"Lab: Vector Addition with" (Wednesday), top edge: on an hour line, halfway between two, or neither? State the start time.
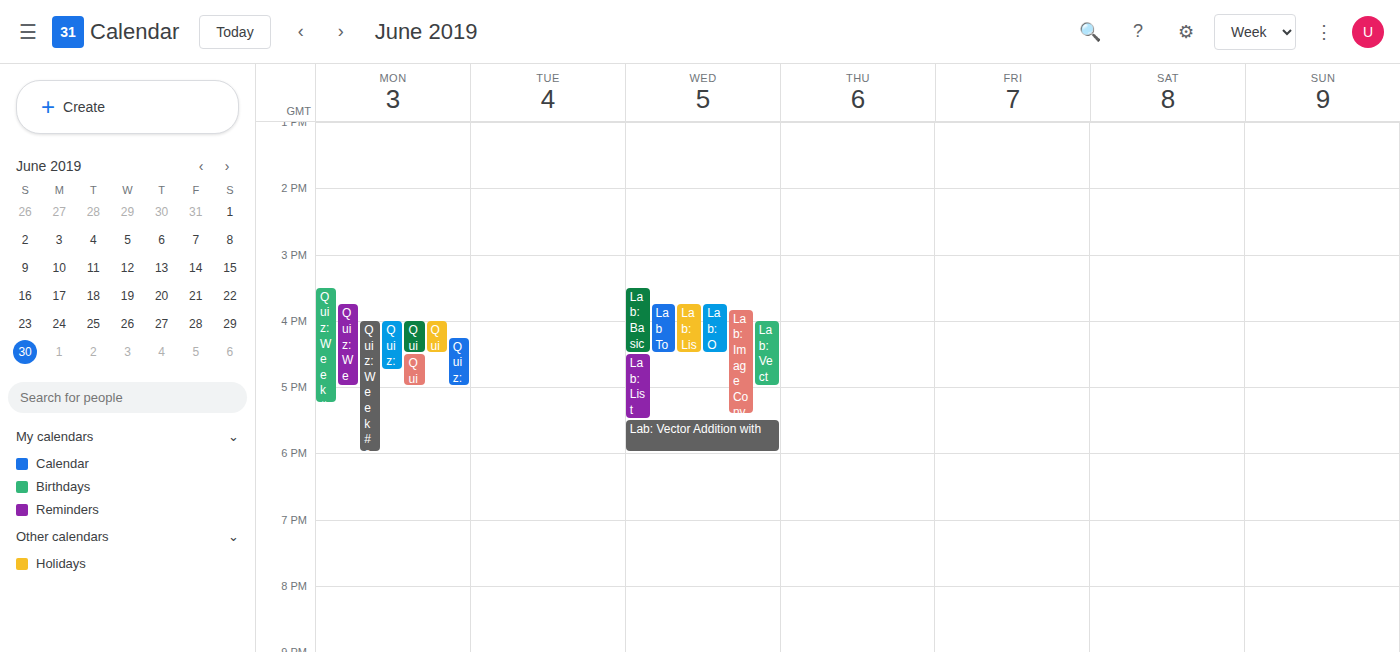
5:30 PM -- halfway between the 5 PM and 6 PM lines.